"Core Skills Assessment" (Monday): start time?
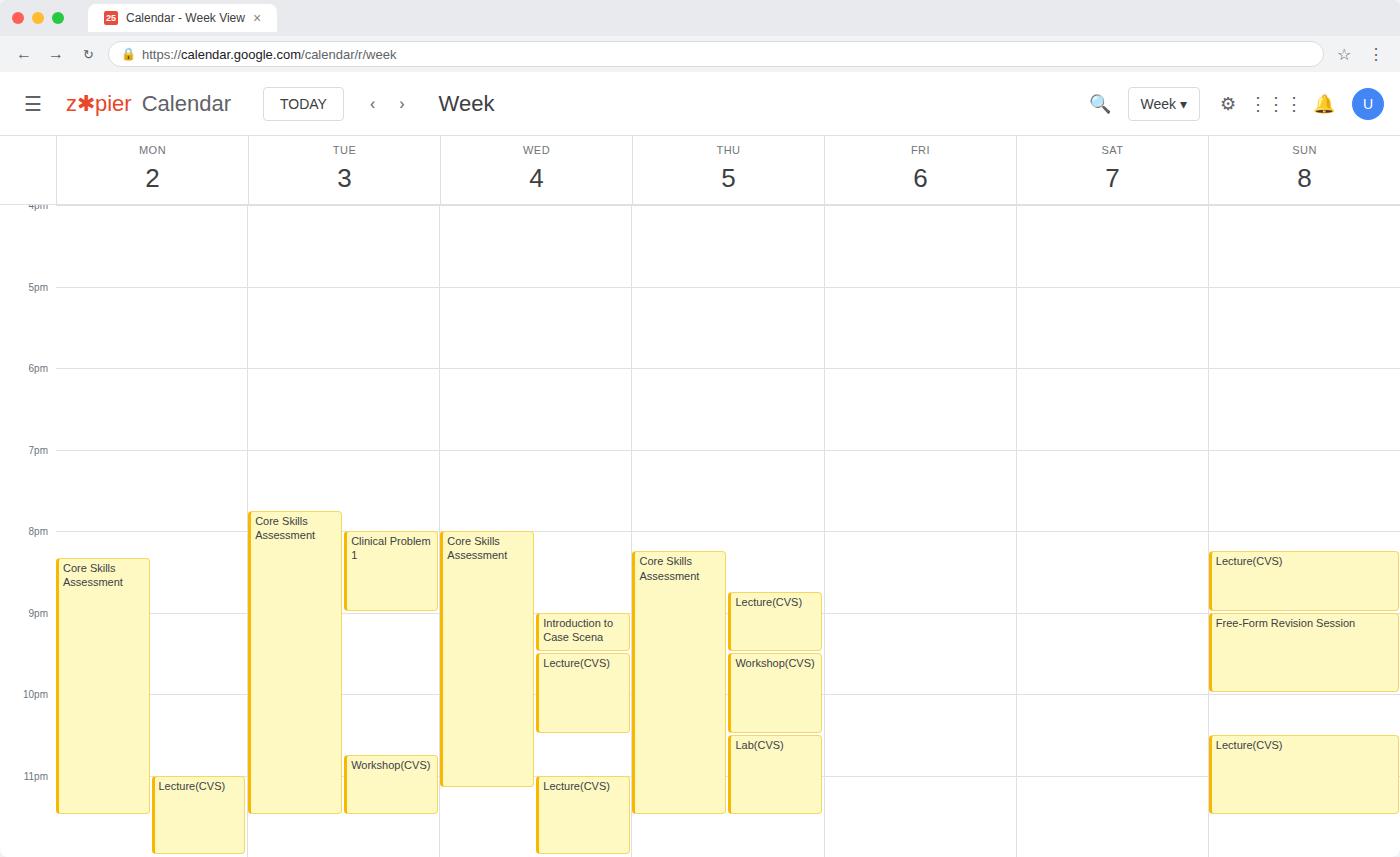
20:20